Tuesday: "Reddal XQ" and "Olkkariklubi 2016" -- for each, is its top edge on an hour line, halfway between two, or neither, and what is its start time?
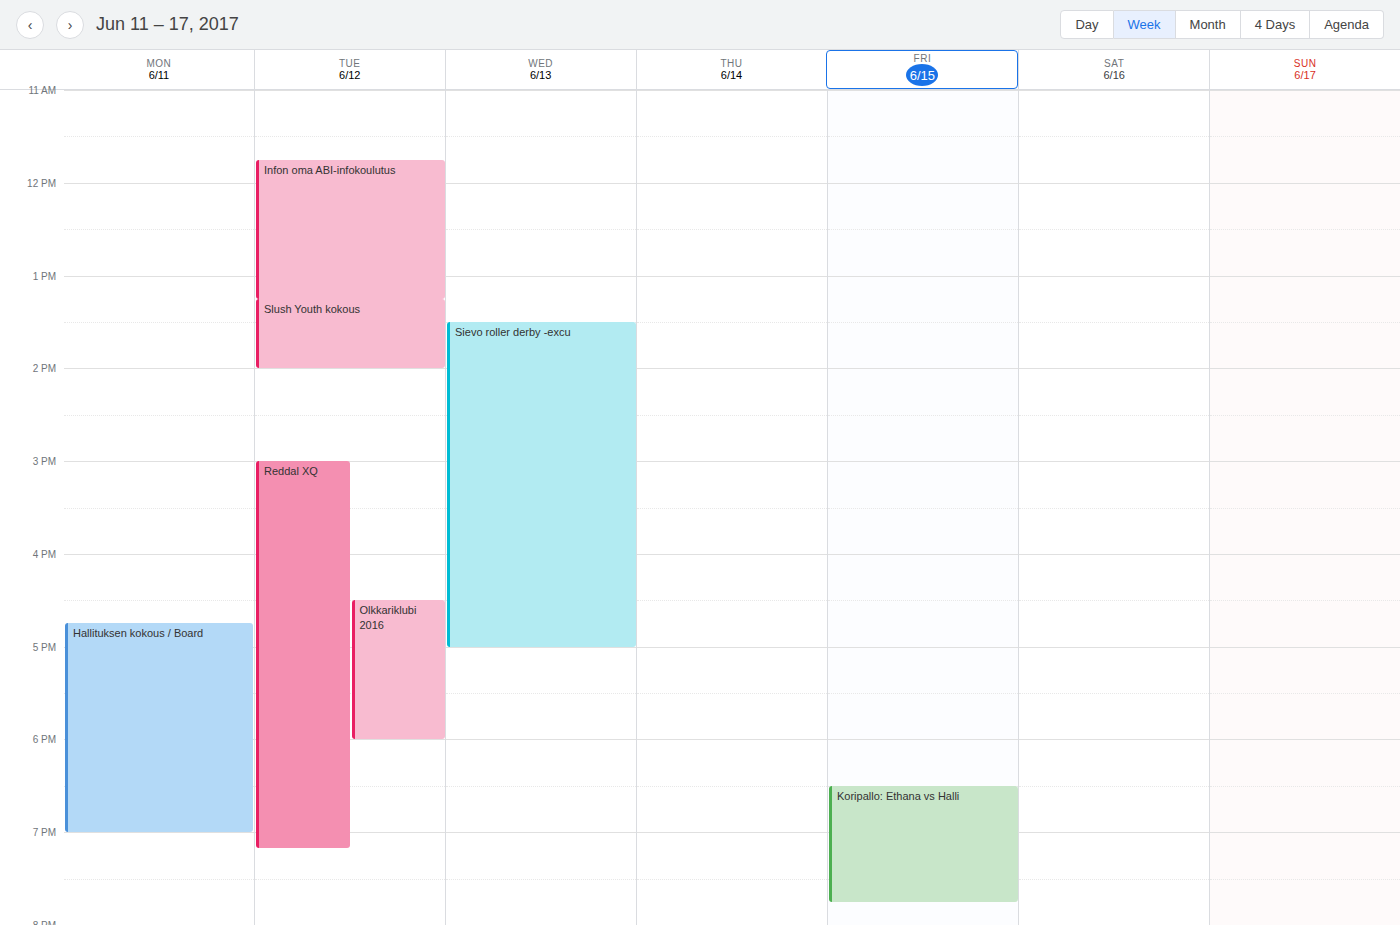
"Reddal XQ": 3:00 PM, exactly on the 3 PM line. "Olkkariklubi 2016": 4:30 PM, halfway between the 4 PM and 5 PM lines.